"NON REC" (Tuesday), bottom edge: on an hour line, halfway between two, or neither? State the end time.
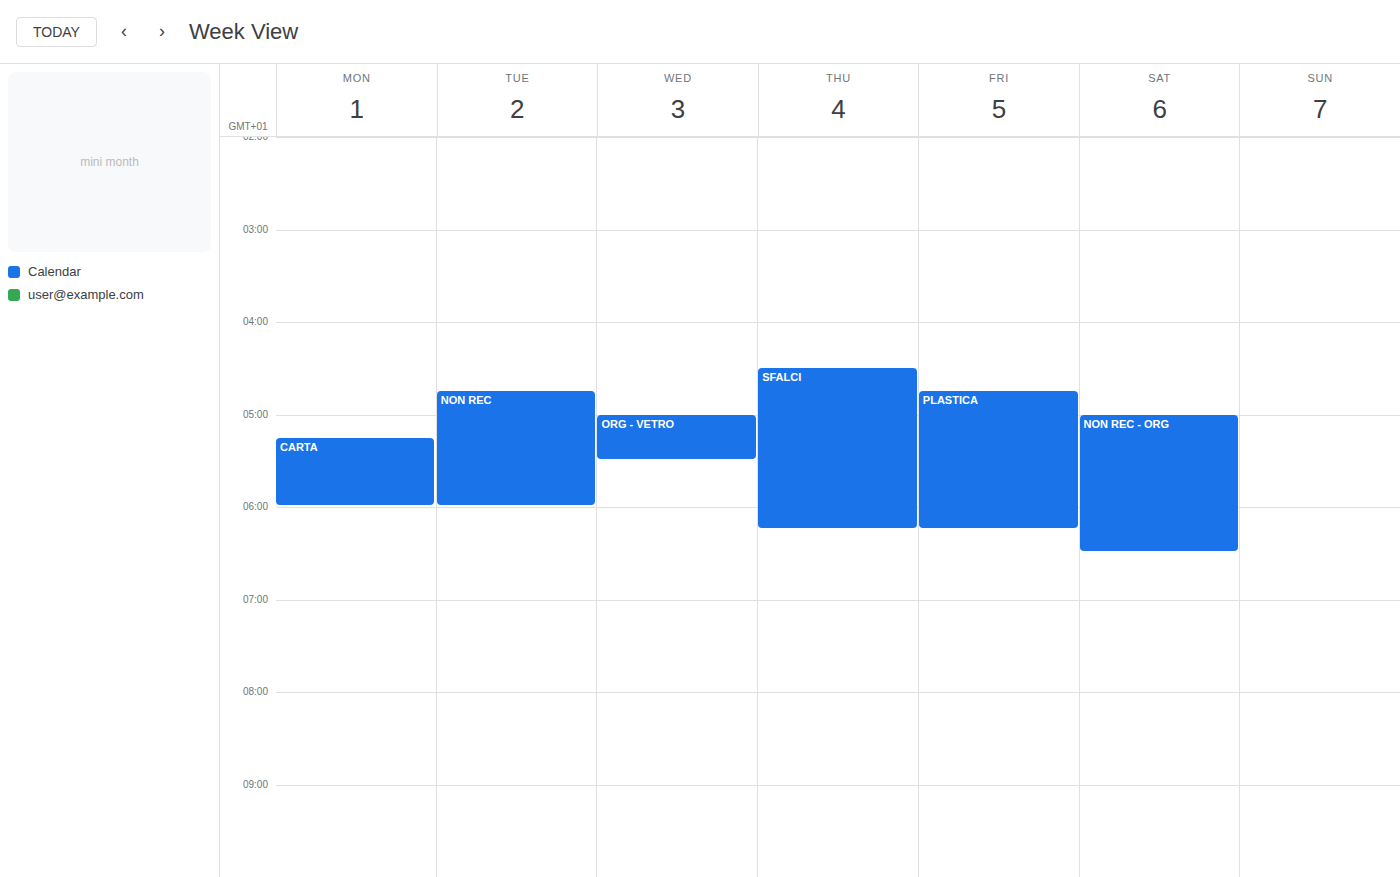
6:00 AM -- exactly on the 6 AM line.